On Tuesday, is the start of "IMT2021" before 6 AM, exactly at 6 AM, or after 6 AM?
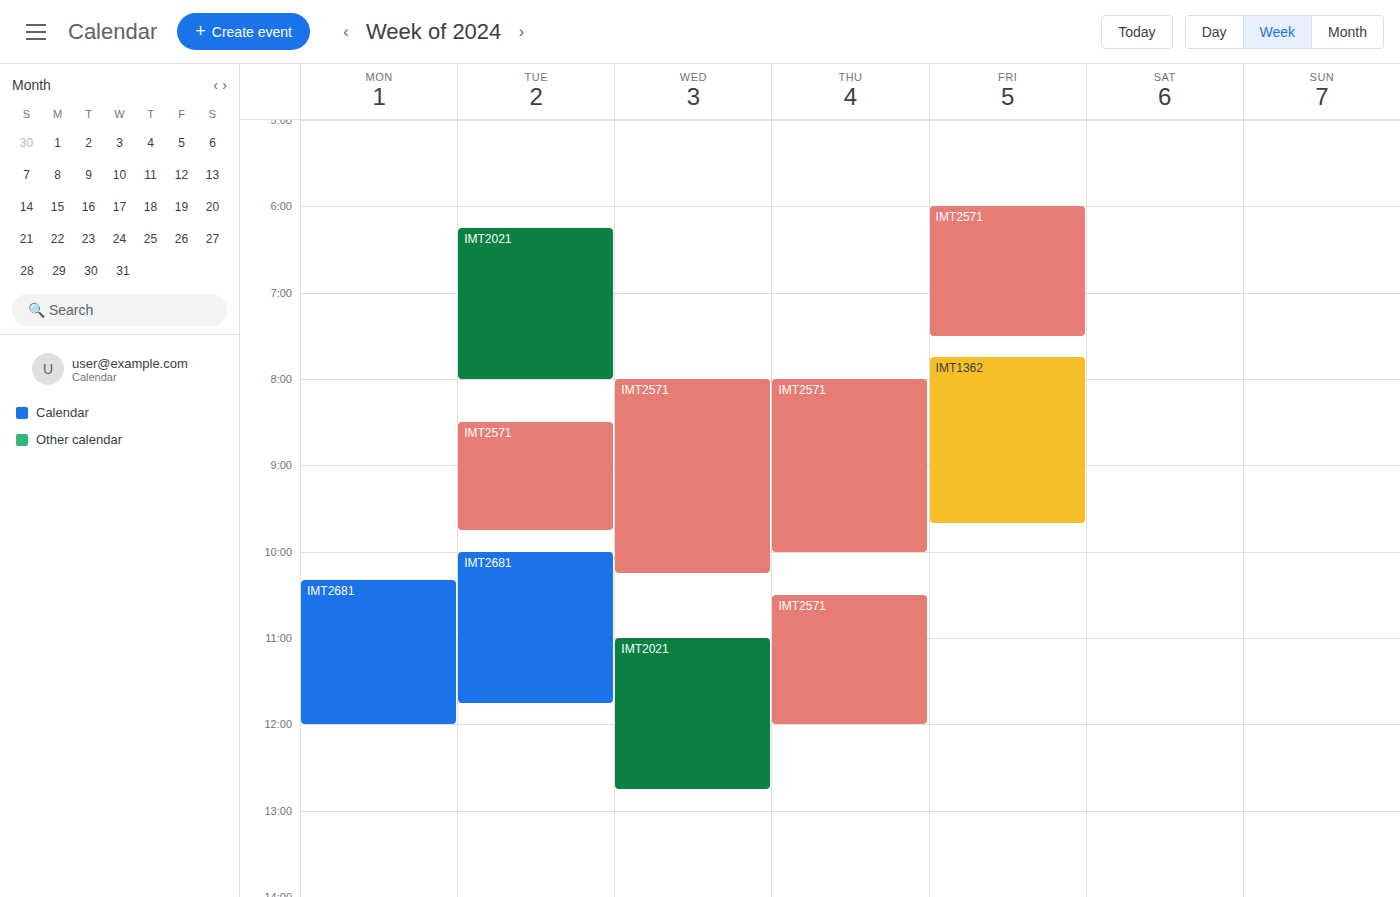
6:15 AM -- after 6 AM, 15 minutes below the 6 AM line.